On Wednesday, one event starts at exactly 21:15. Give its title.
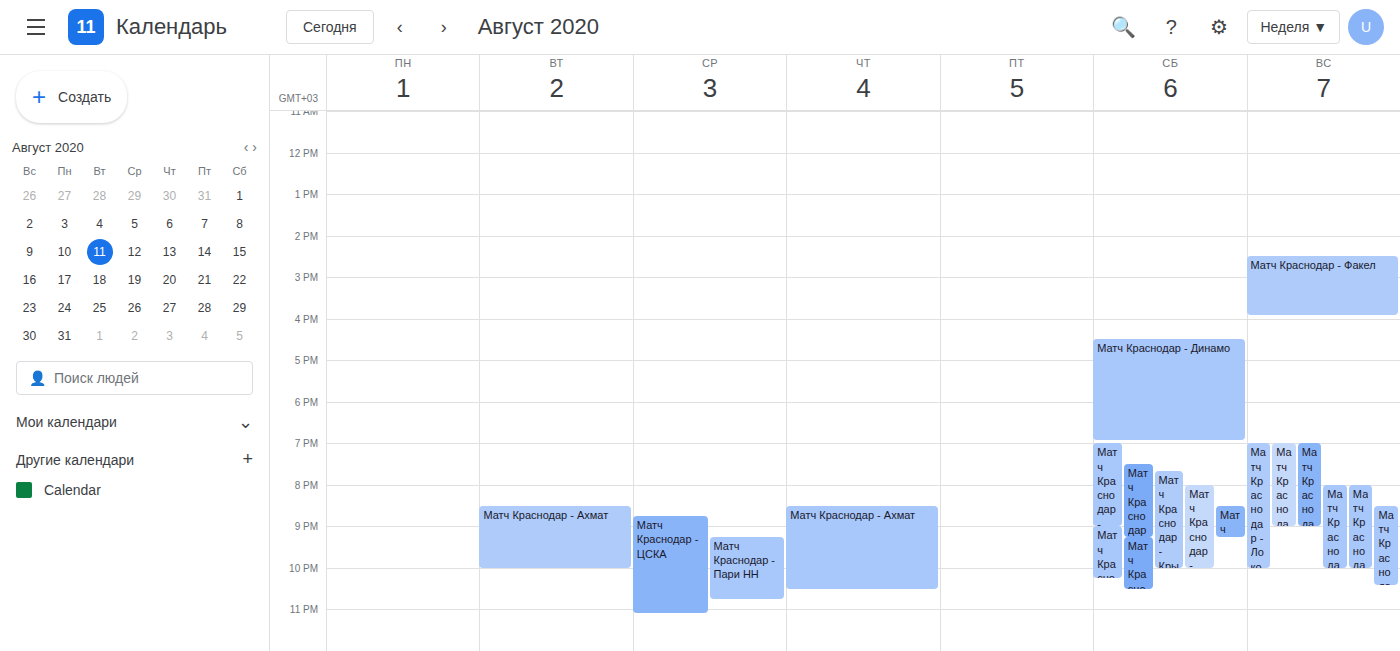
"Матч Краснодар - Пари НН"